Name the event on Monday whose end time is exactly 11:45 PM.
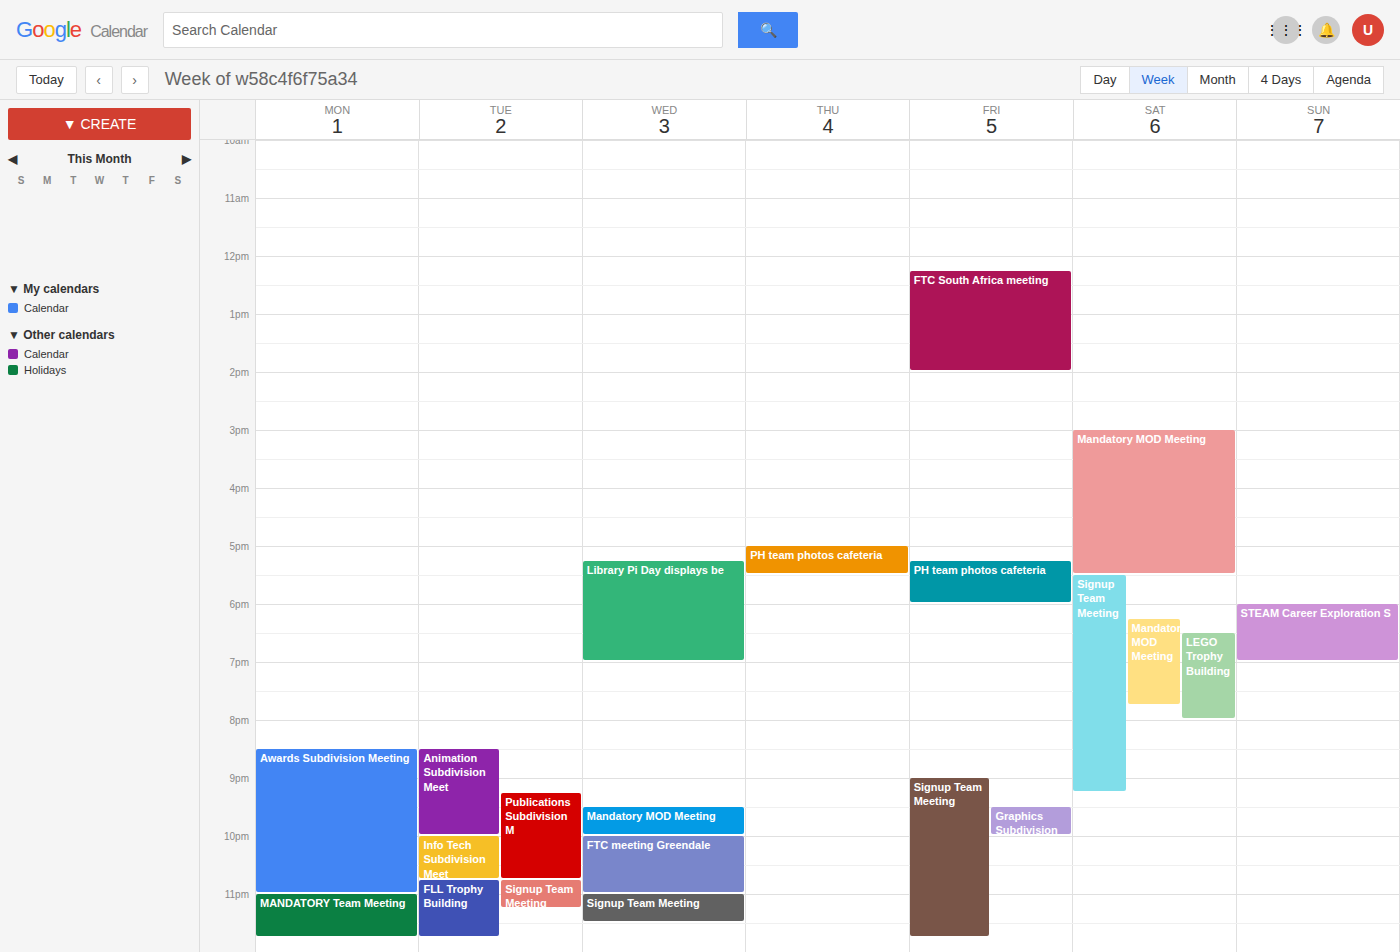
"MANDATORY Team Meeting"